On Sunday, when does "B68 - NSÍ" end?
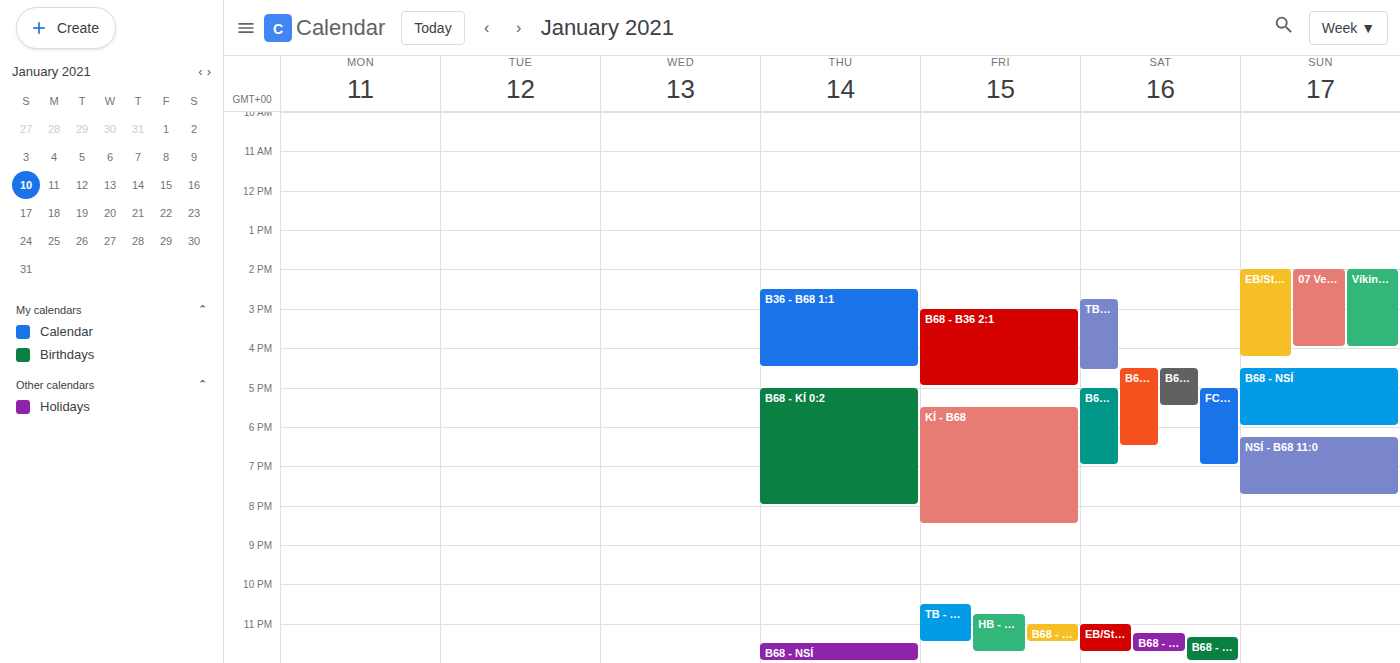
6:00 PM